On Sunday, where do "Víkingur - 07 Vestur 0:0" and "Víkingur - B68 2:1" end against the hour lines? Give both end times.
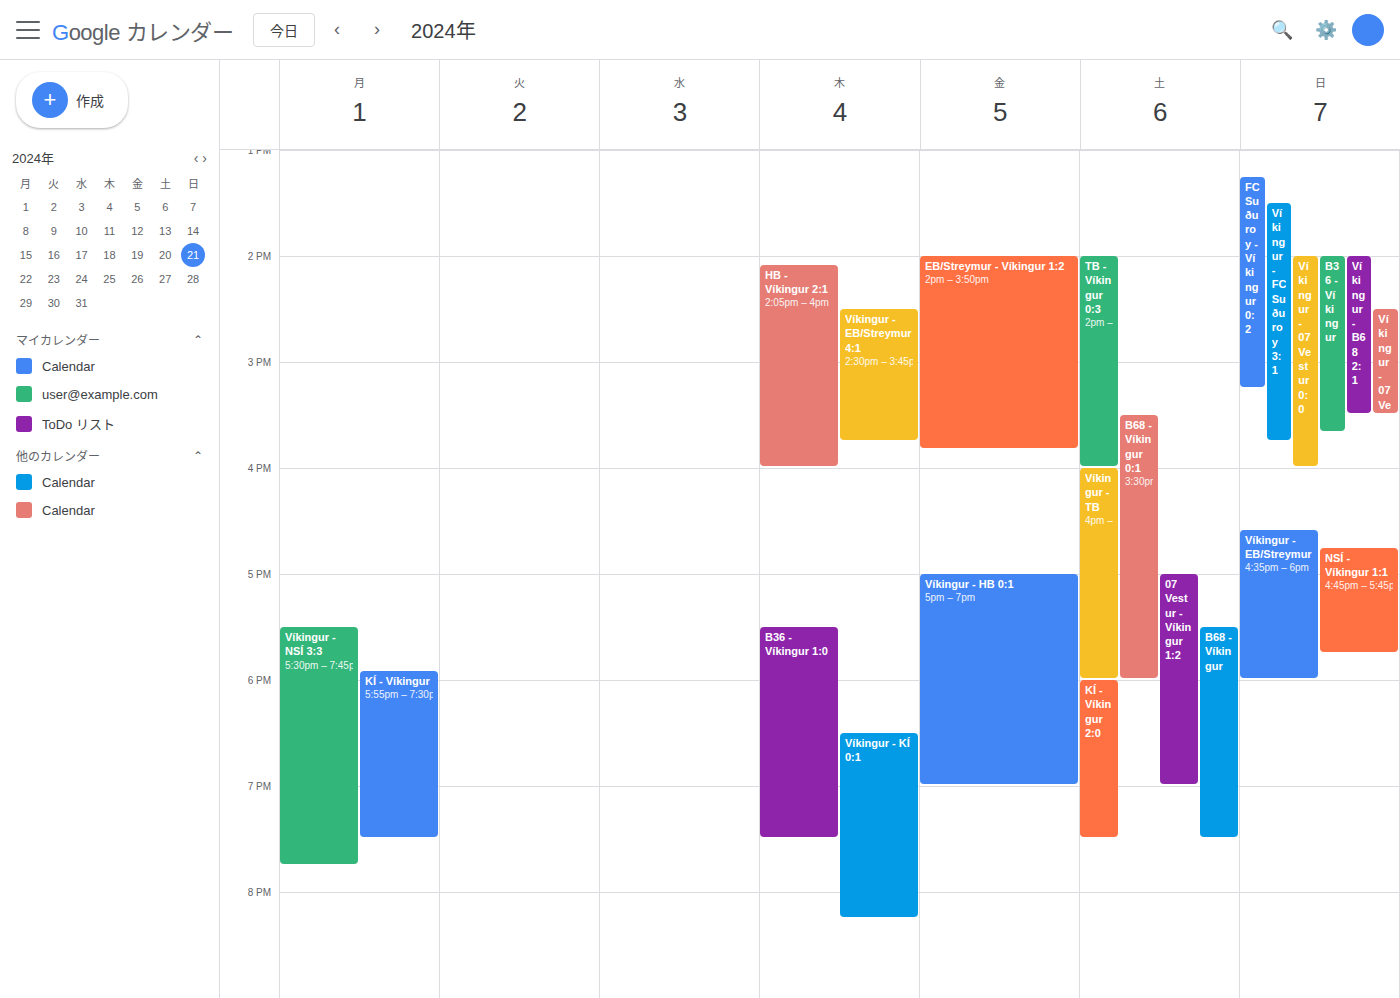
"Víkingur - 07 Vestur 0:0": 4:00 PM, exactly on the 4 PM line. "Víkingur - B68 2:1": 3:30 PM, halfway between the 3 PM and 4 PM lines.